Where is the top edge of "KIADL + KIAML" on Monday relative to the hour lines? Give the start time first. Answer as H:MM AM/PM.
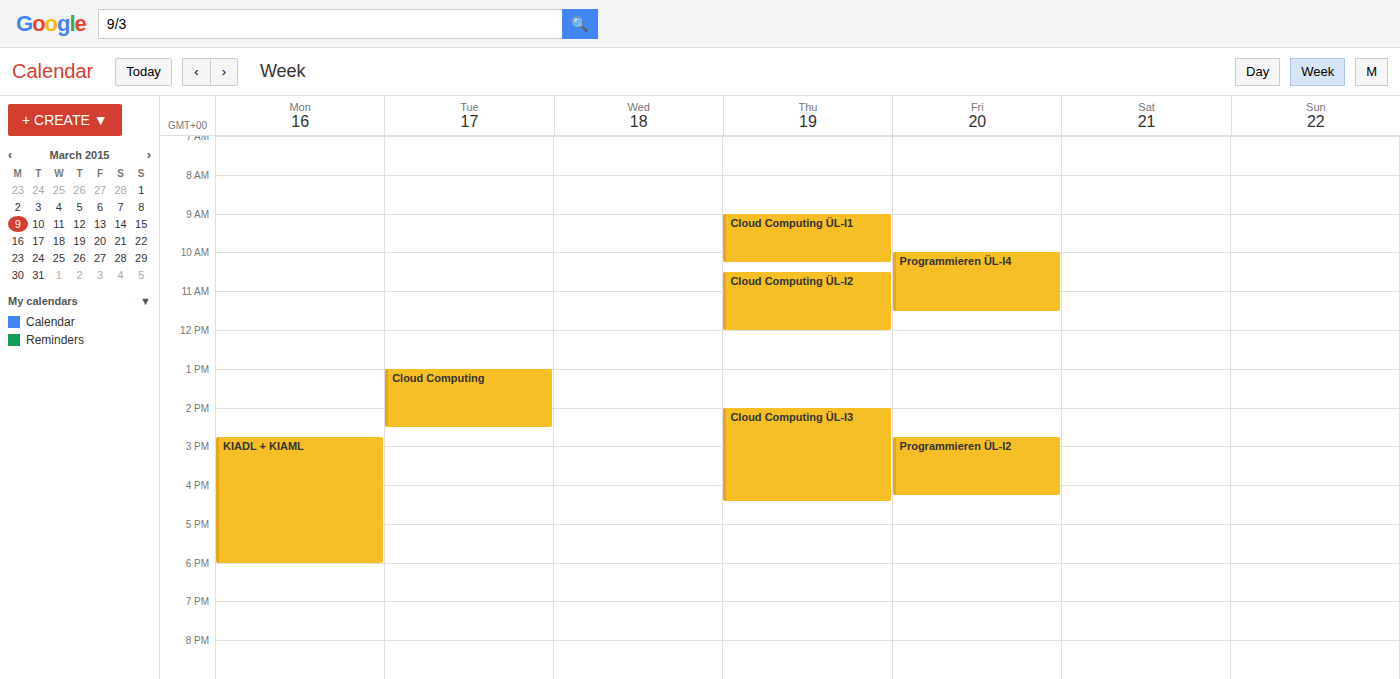
2:45 PM -- neither: three quarters of the way from the 2 PM line to the 3 PM line.